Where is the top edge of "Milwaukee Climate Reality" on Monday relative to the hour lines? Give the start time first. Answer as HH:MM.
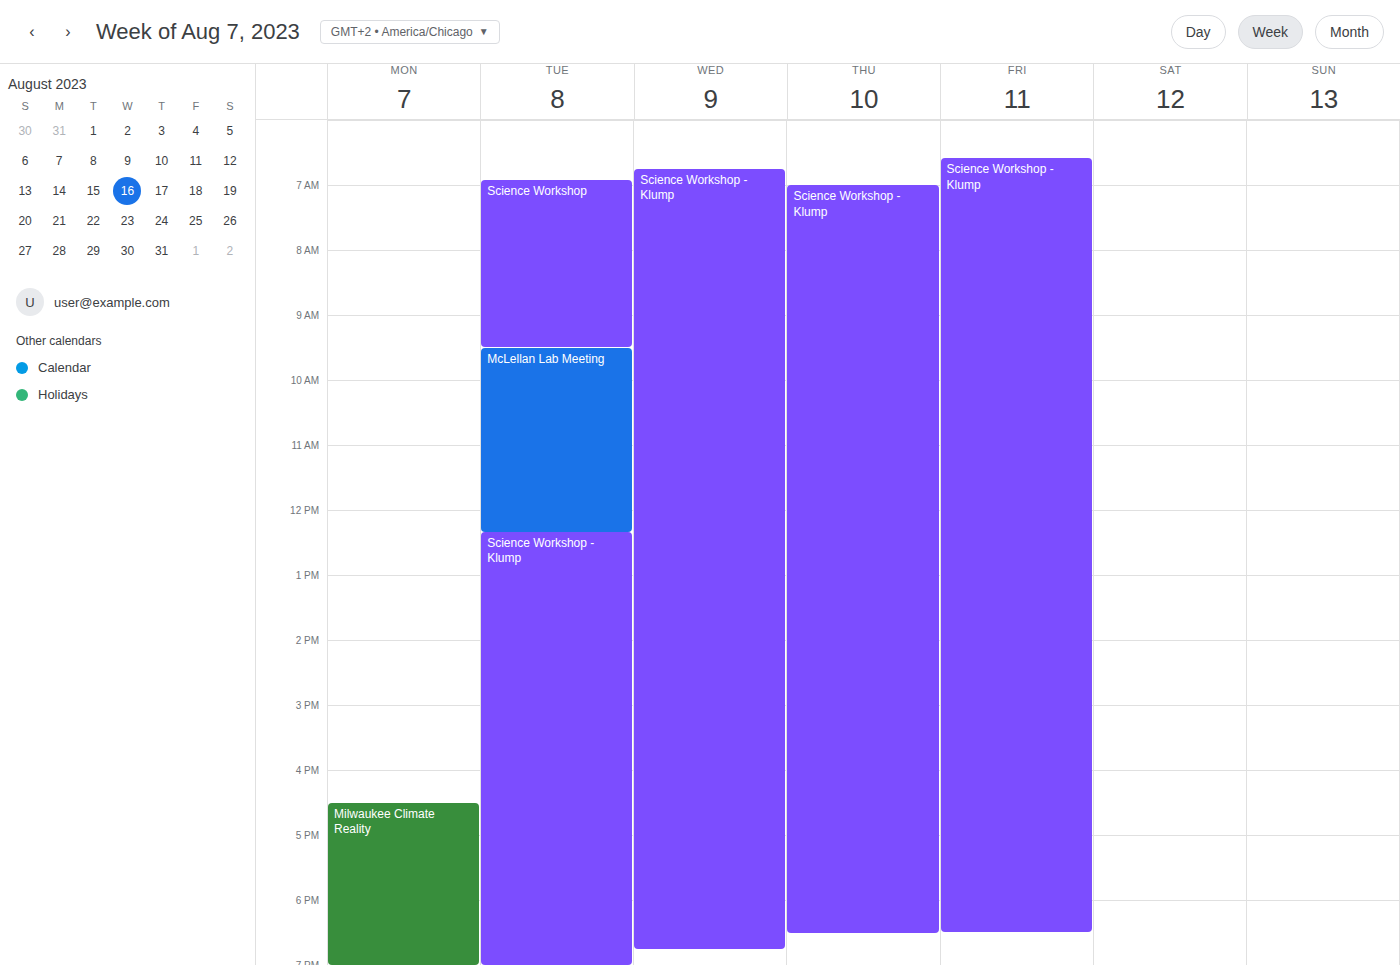
16:30 -- halfway between the 16:00 and 17:00 lines.